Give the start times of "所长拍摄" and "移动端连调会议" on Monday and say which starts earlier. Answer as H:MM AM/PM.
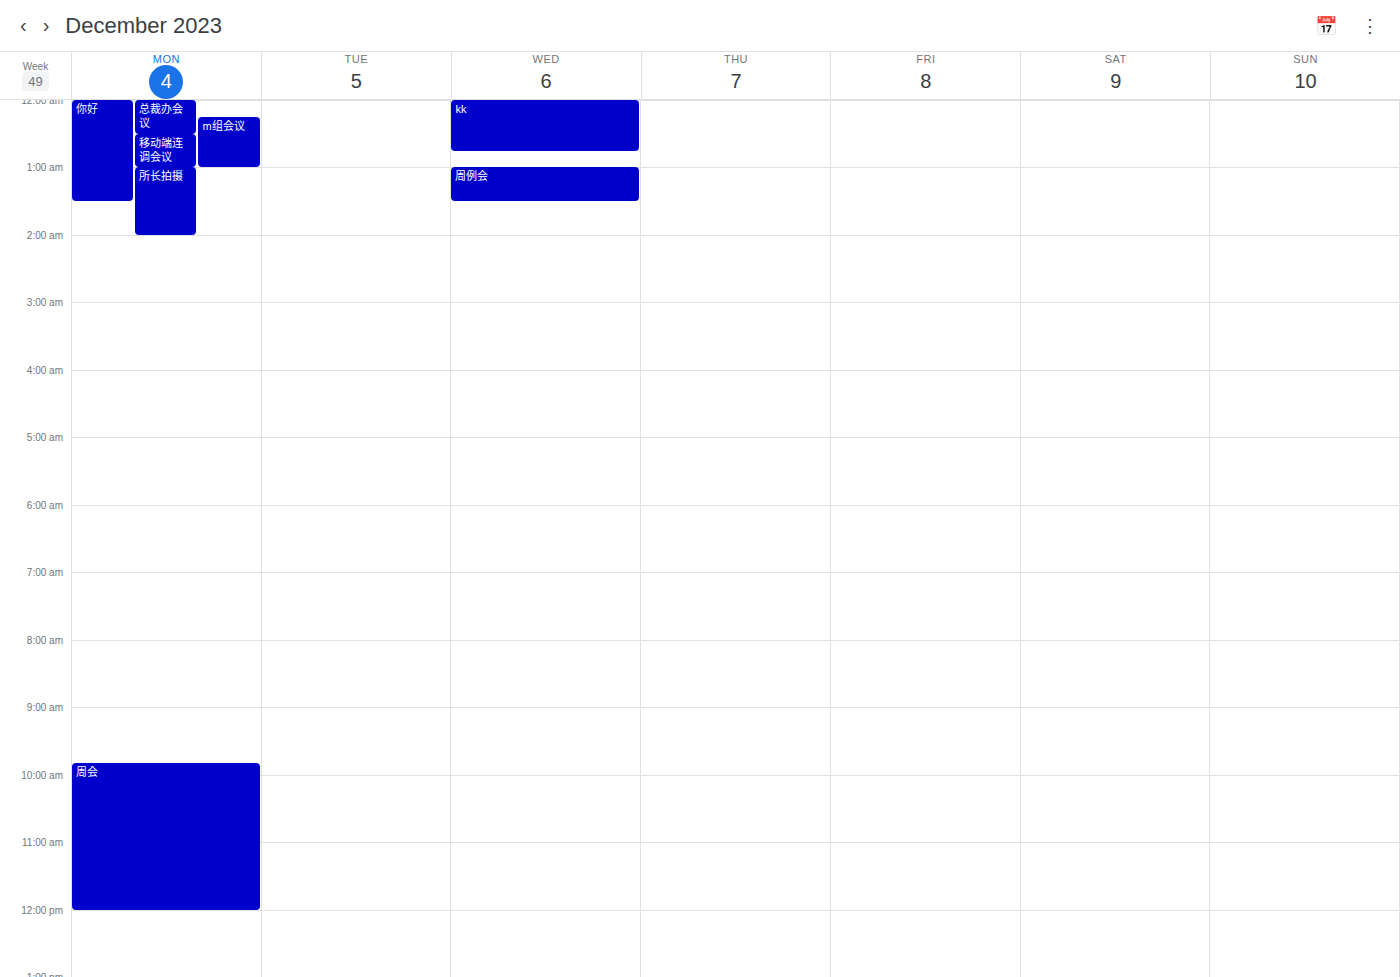
"移动端连调会议" 12:30 AM; "所长拍摄" 1:00 AM.